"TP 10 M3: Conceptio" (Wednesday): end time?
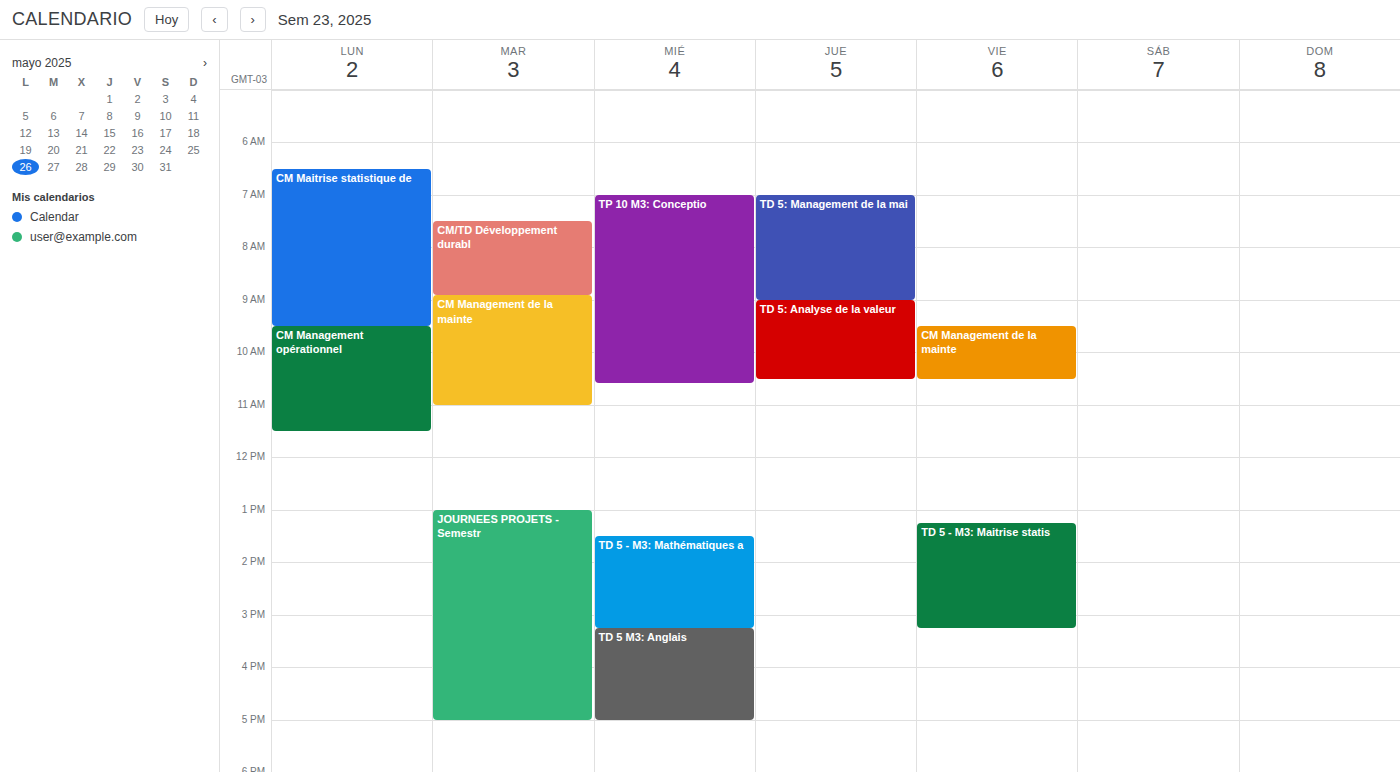
10:35 AM